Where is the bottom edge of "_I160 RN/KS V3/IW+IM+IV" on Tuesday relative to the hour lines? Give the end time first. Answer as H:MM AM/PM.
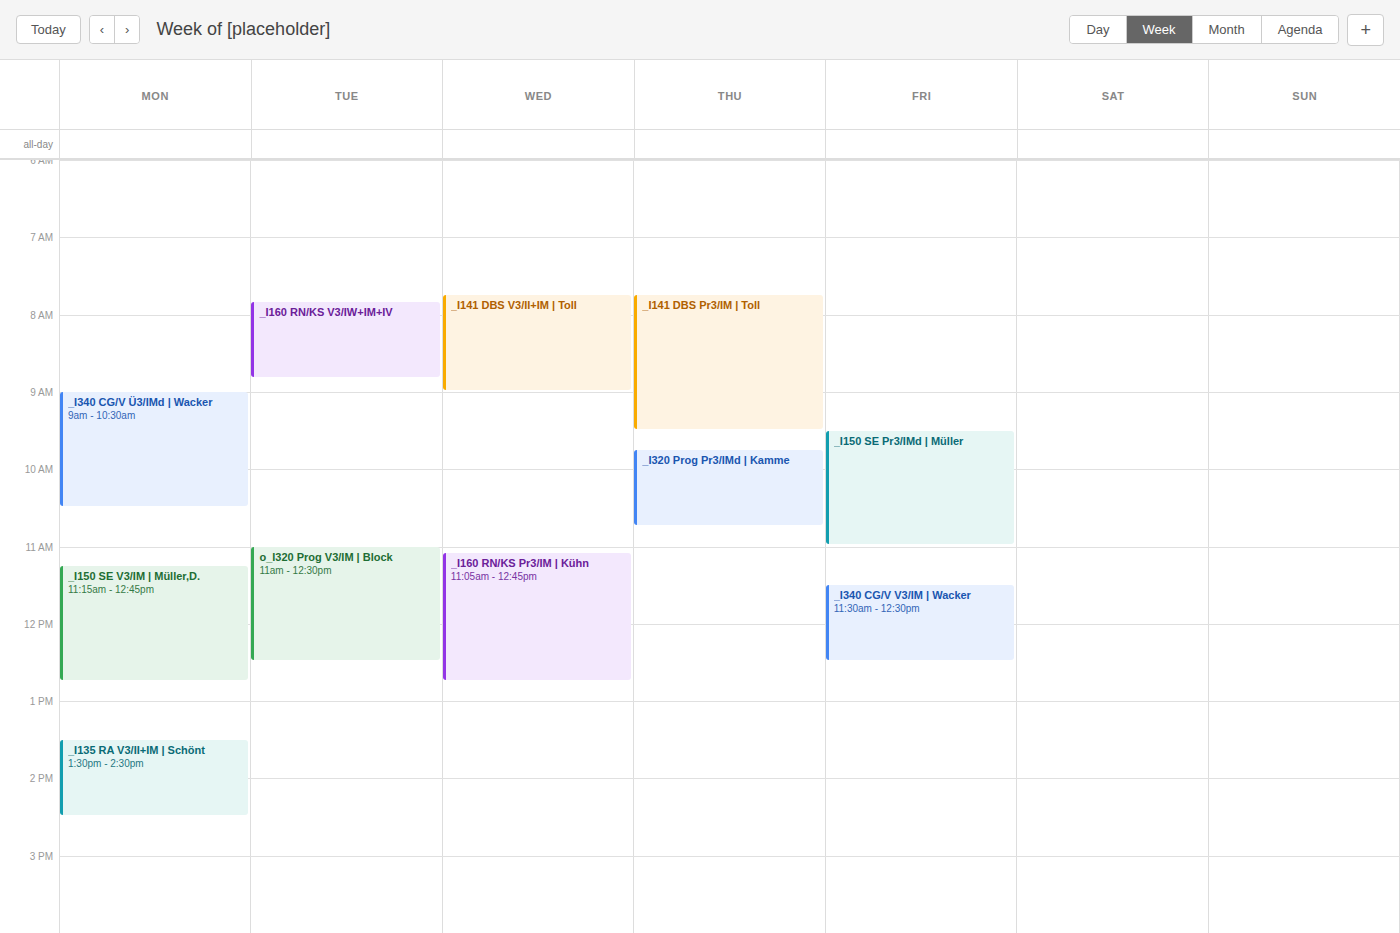
8:50 AM -- neither: 50 minutes below the 8 AM line and 10 minutes above the 9 AM line.